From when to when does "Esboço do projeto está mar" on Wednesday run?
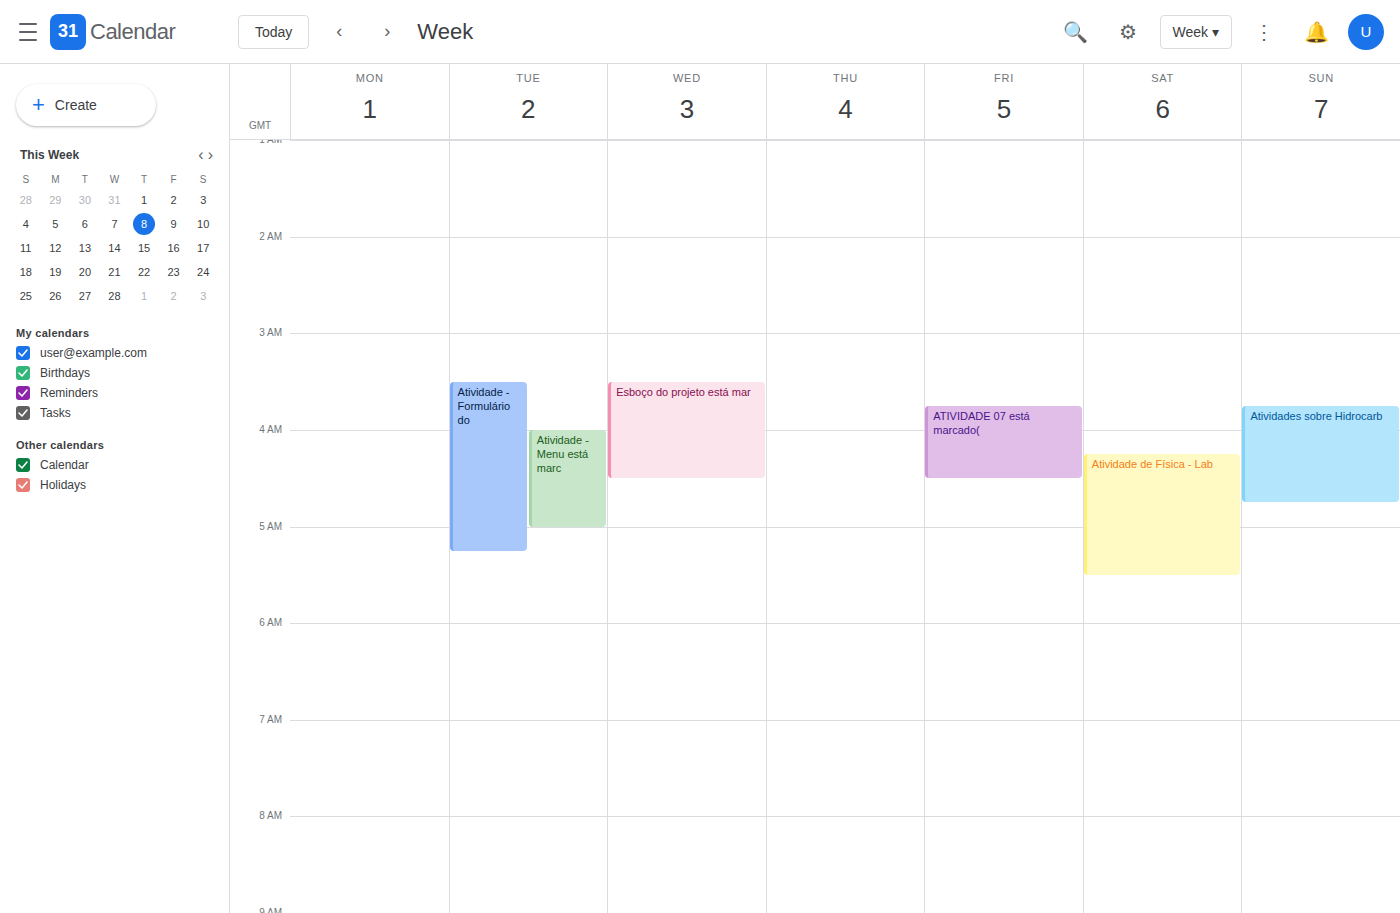
3:30 AM to 4:30 AM